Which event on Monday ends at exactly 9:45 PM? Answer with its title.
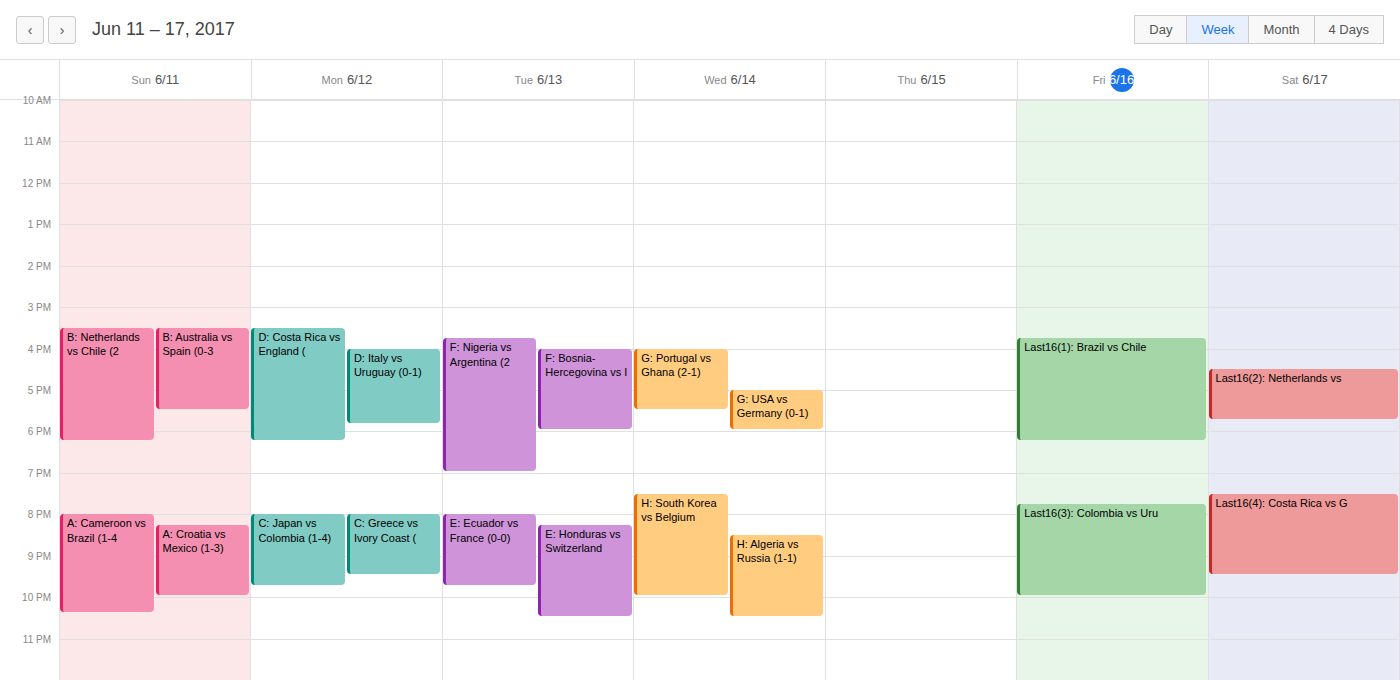
"C: Japan vs Colombia (1-4)"